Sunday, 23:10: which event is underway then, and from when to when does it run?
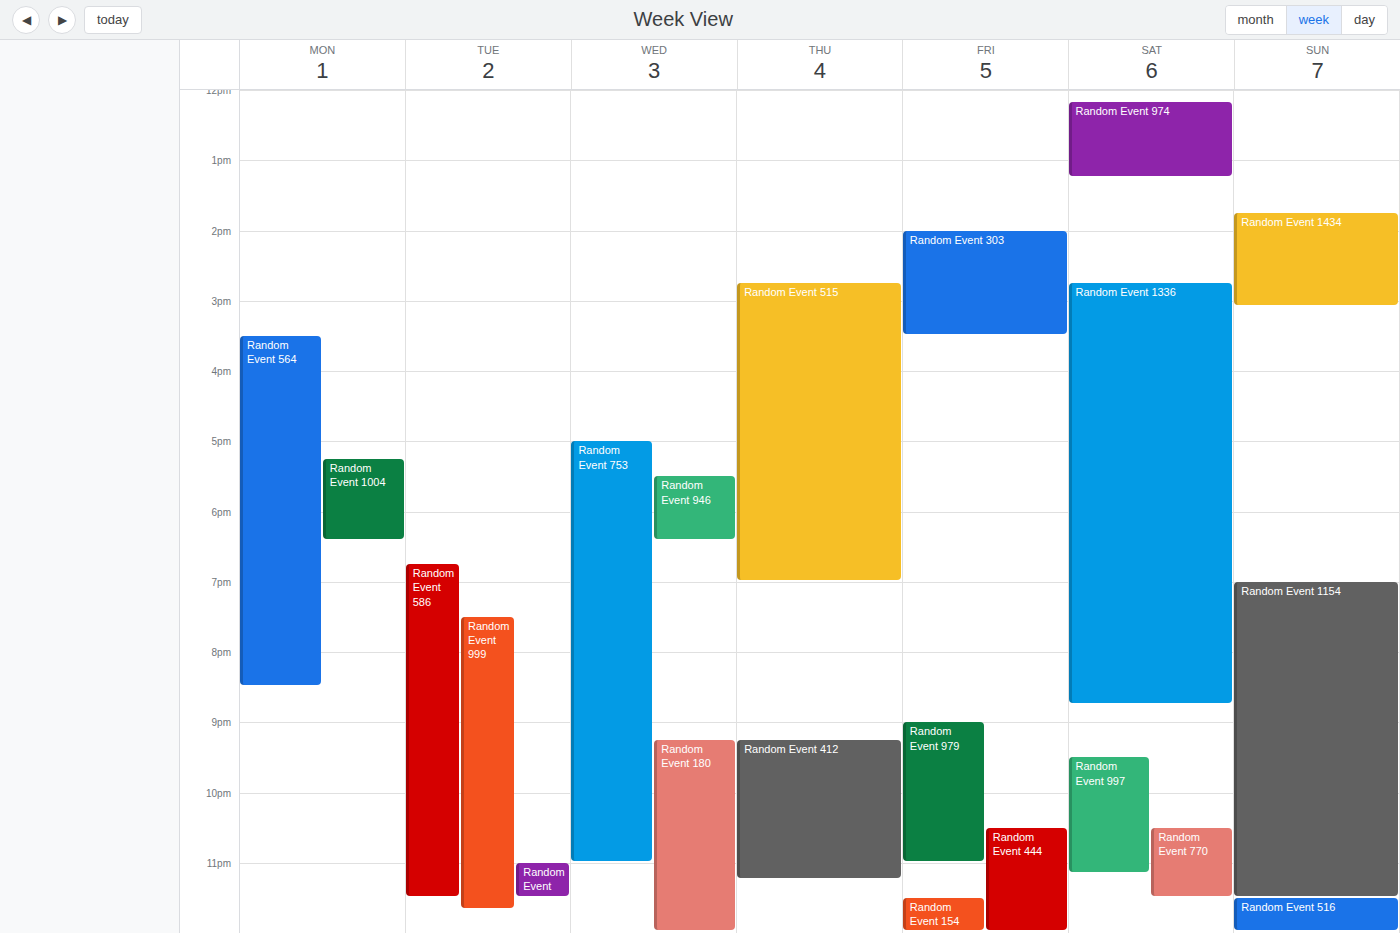
"Random Event 1154", 19:00 to 23:30